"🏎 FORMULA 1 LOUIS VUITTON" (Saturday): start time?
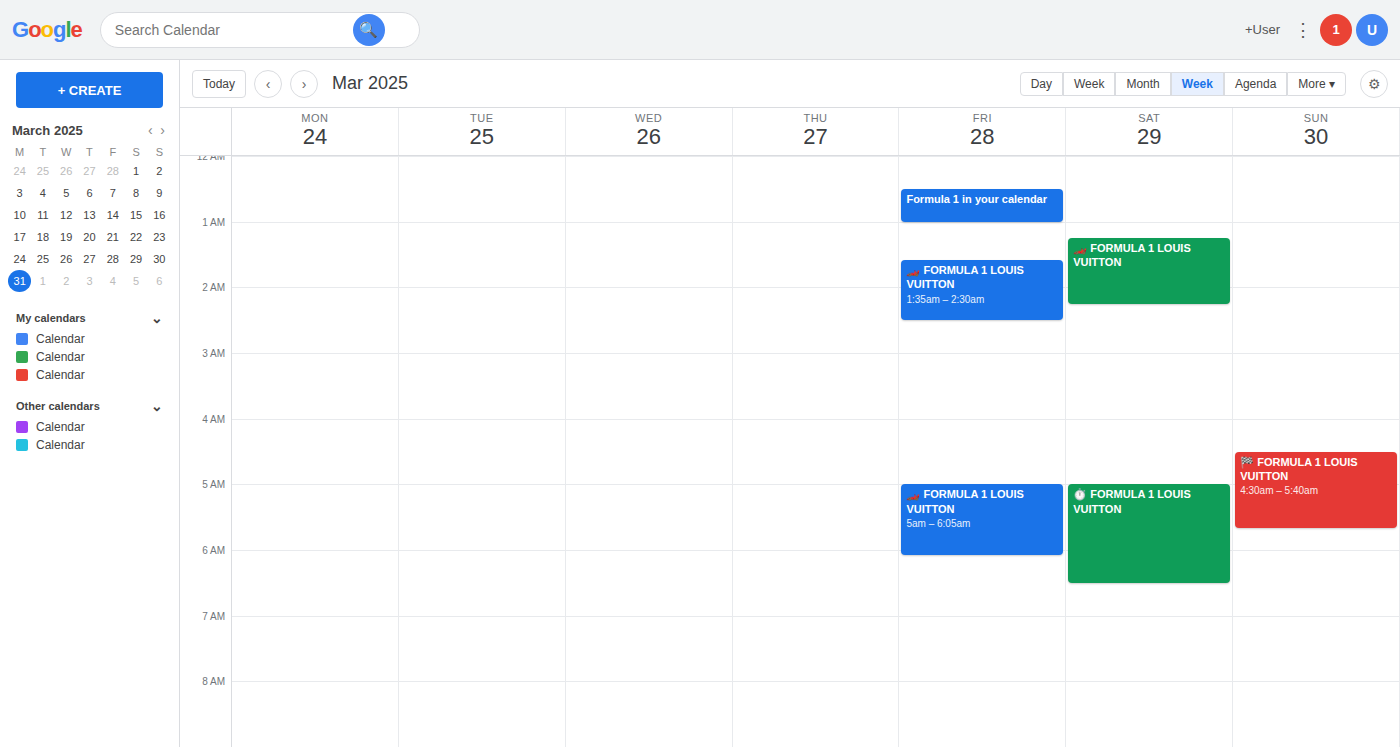
1:15 AM